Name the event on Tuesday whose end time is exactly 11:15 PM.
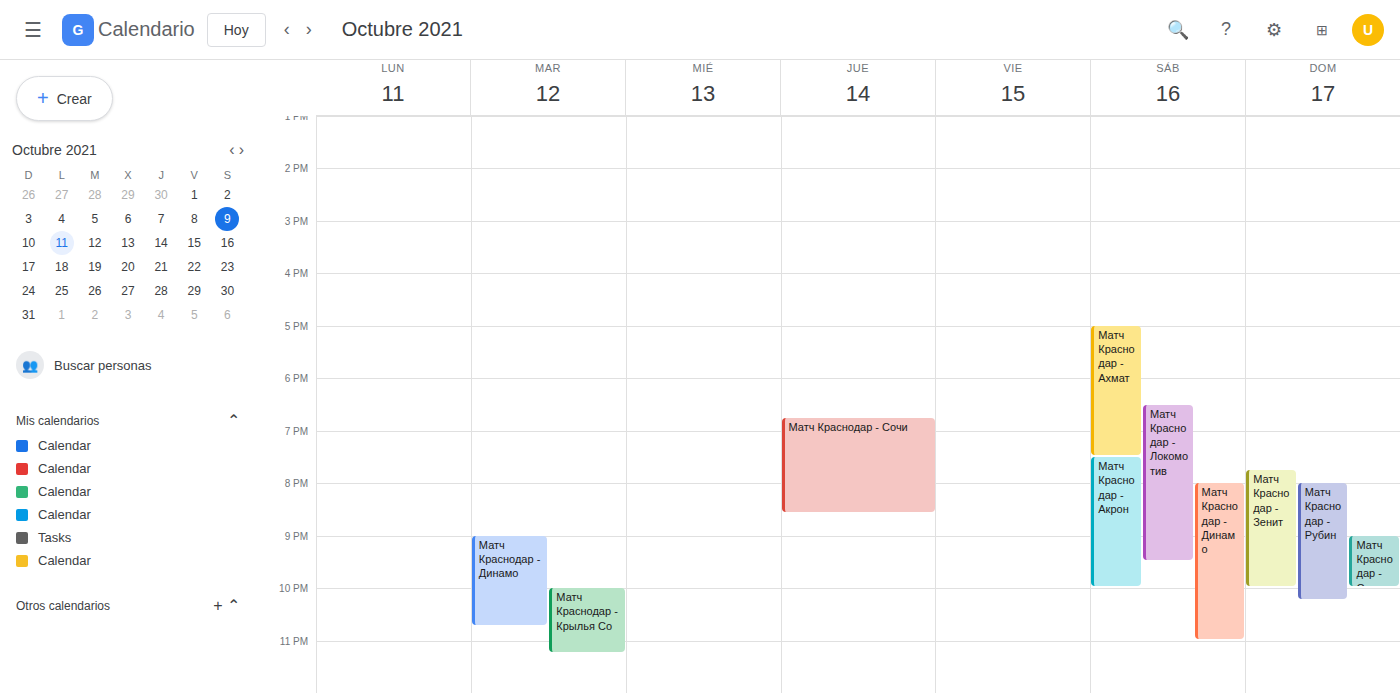
"Матч Краснодар - Крылья Со"